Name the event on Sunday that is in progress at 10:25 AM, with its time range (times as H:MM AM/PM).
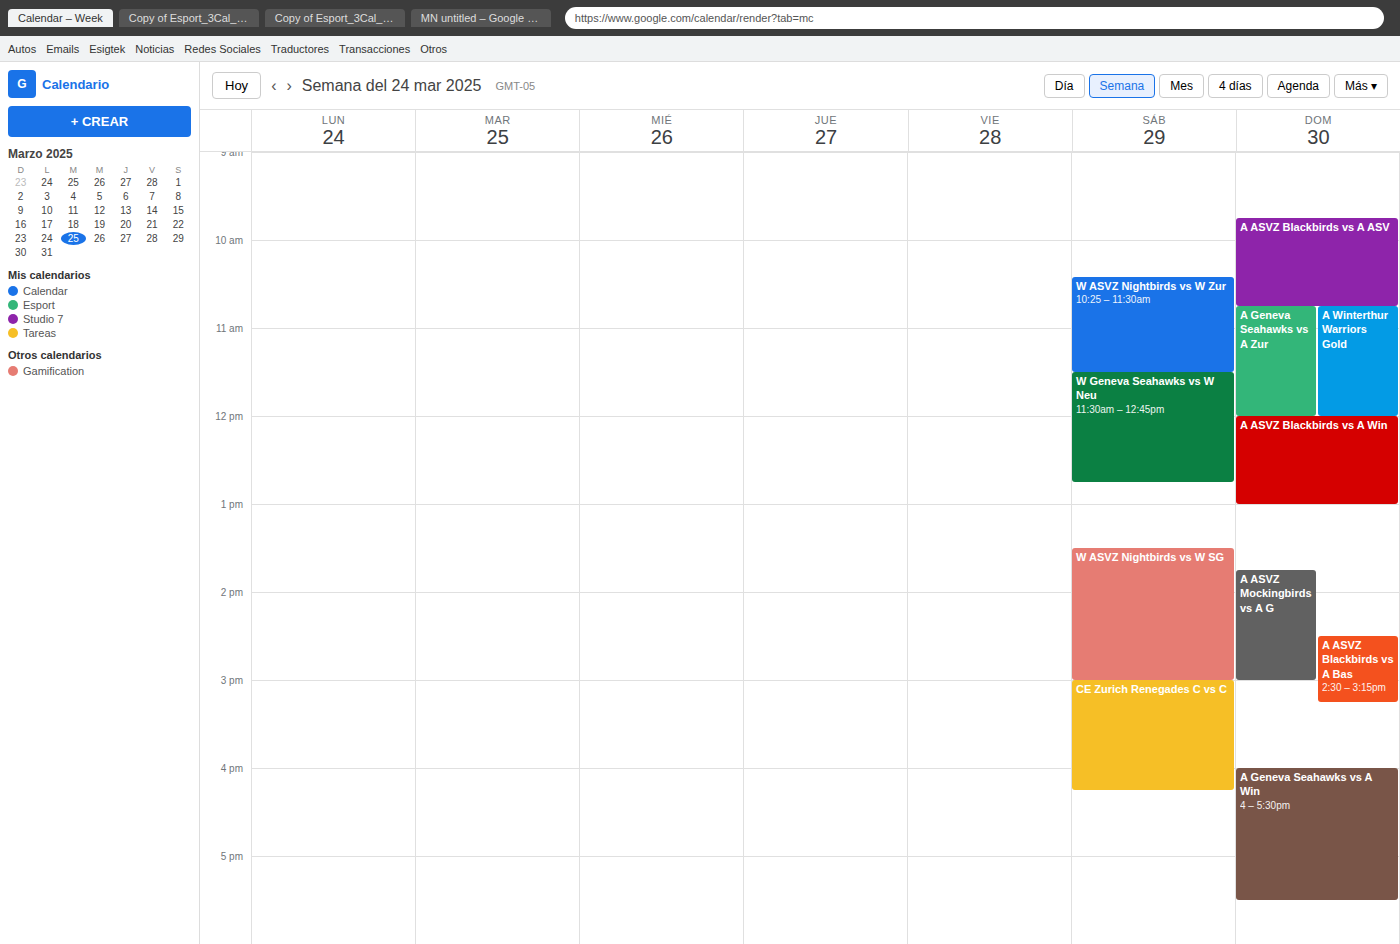
"A ASVZ Blackbirds vs A ASV", 9:45 AM to 10:45 AM